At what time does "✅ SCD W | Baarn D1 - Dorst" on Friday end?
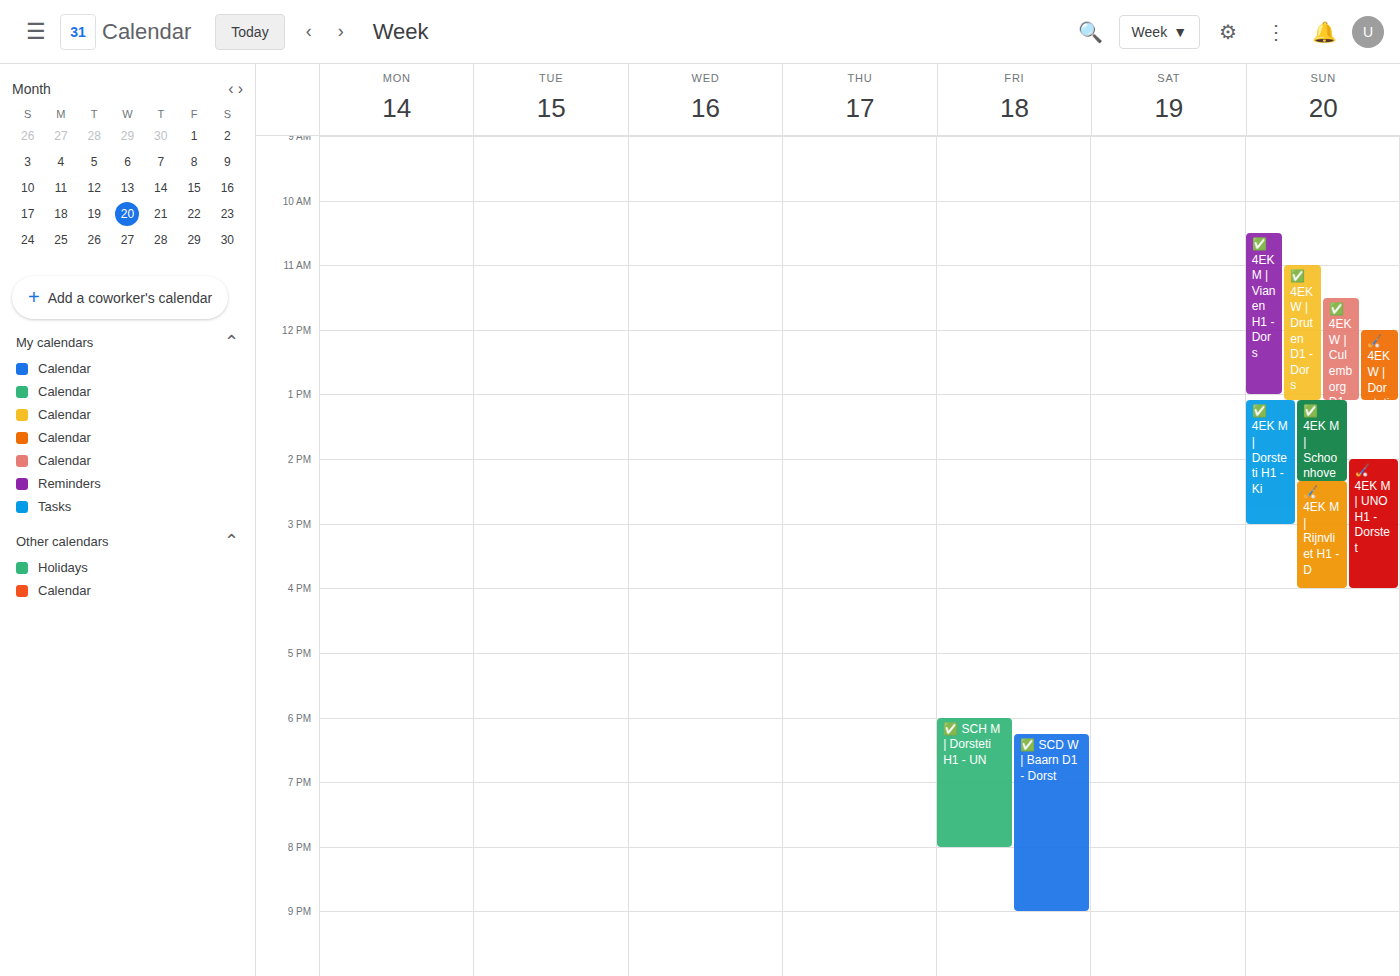
9:00 PM